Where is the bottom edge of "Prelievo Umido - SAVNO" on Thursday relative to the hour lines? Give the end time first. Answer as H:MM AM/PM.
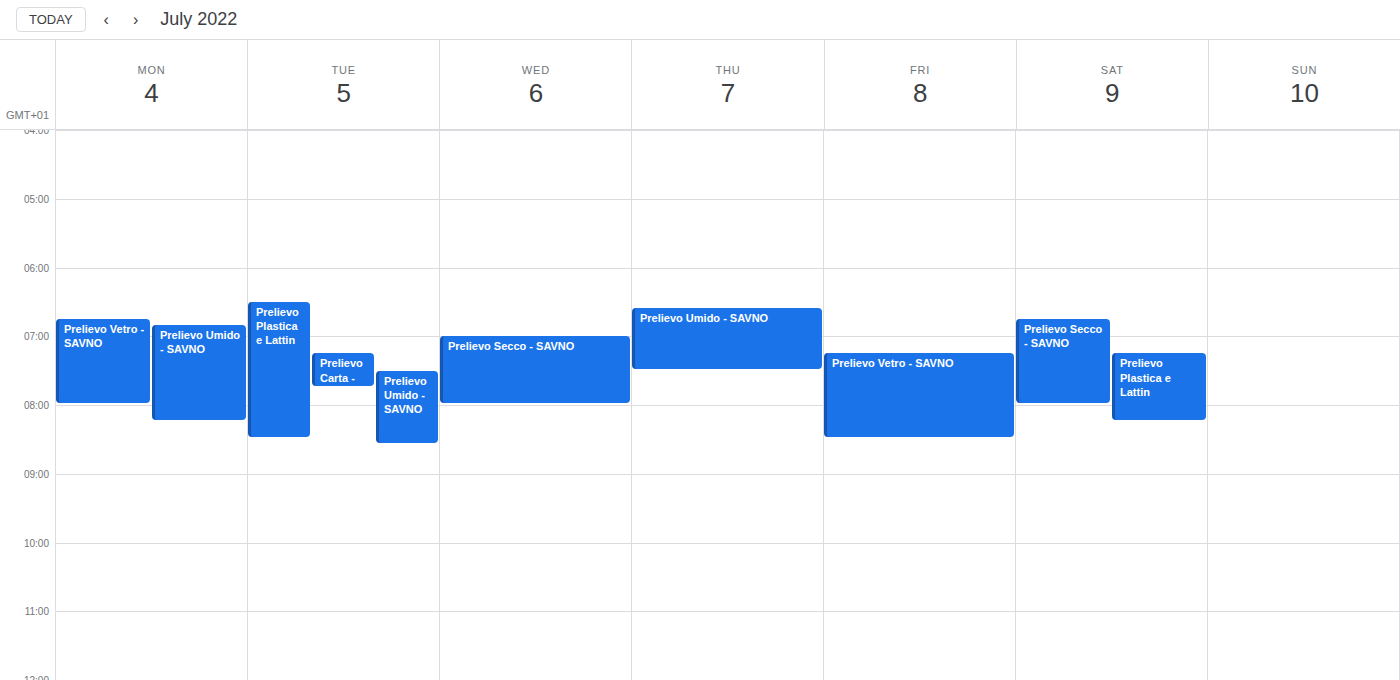
7:30 AM -- halfway between the 7 AM and 8 AM lines.